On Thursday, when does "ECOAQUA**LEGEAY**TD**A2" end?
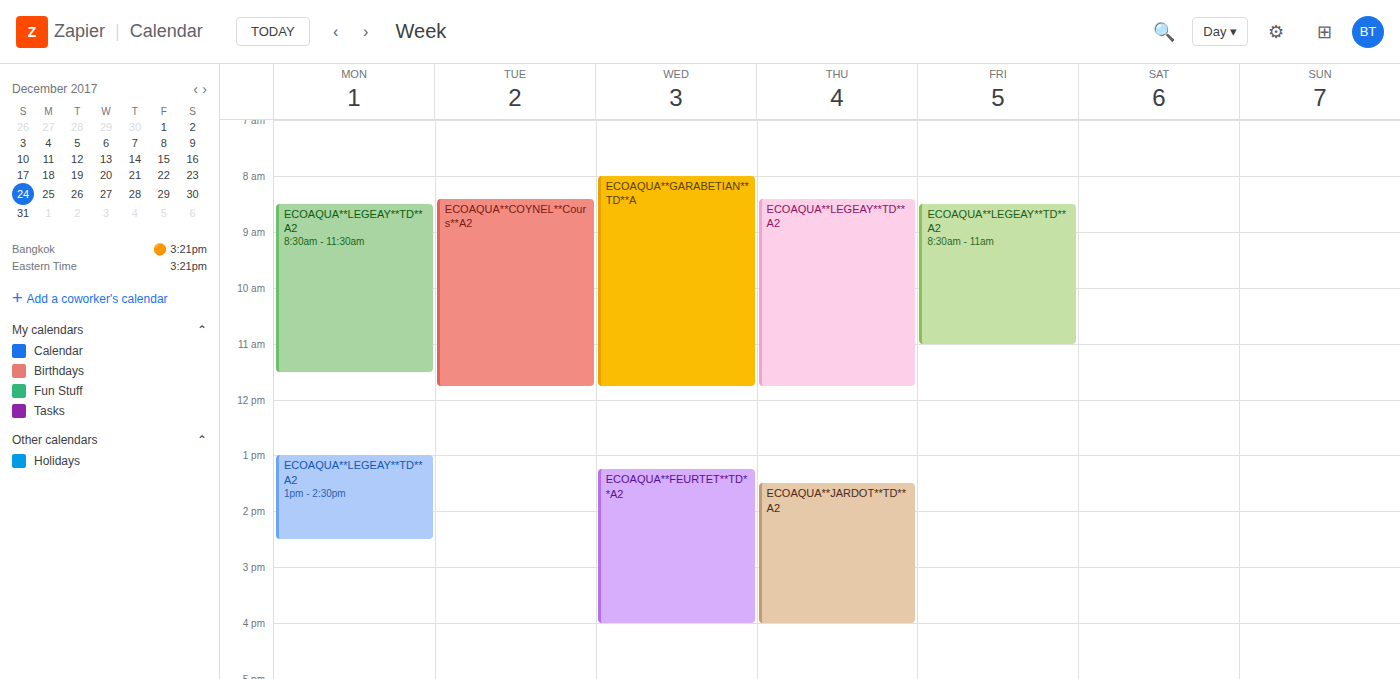
11:45 AM